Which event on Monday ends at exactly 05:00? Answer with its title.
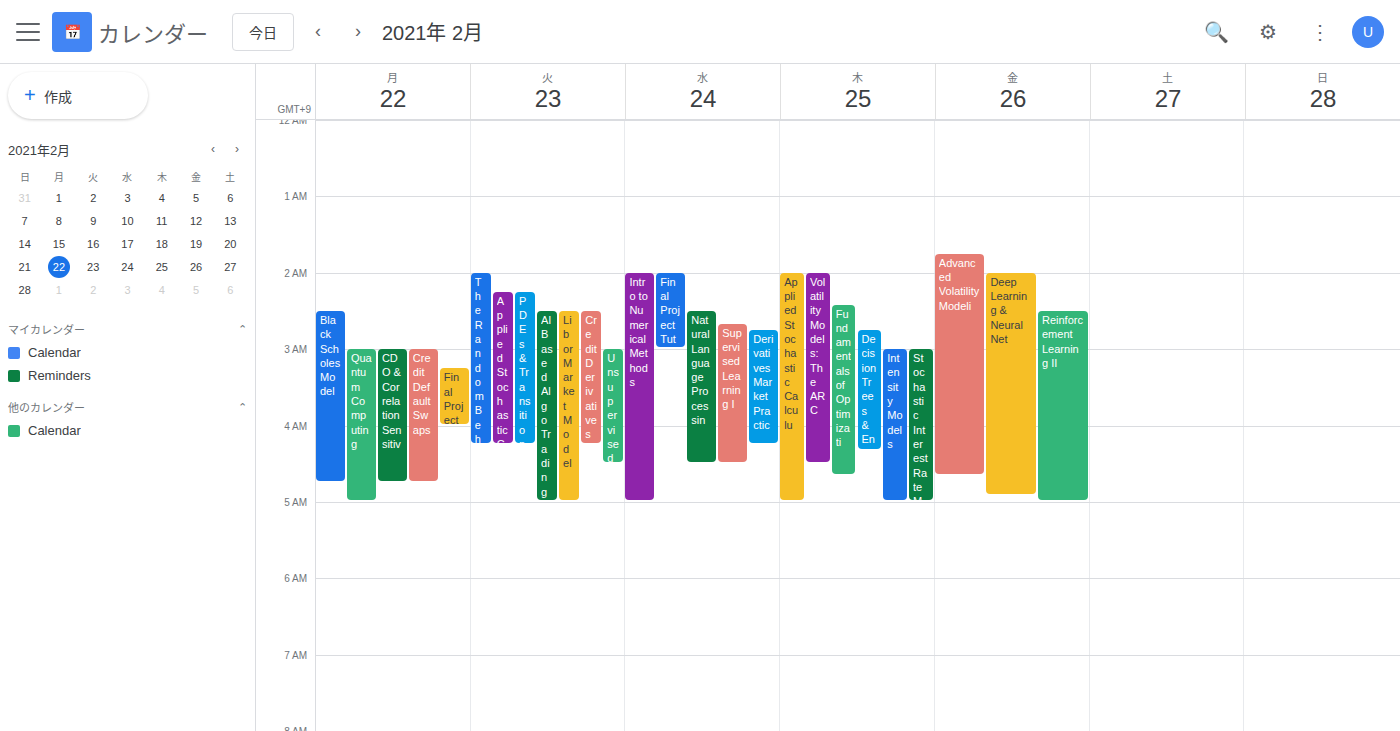
"Quantum Computing"